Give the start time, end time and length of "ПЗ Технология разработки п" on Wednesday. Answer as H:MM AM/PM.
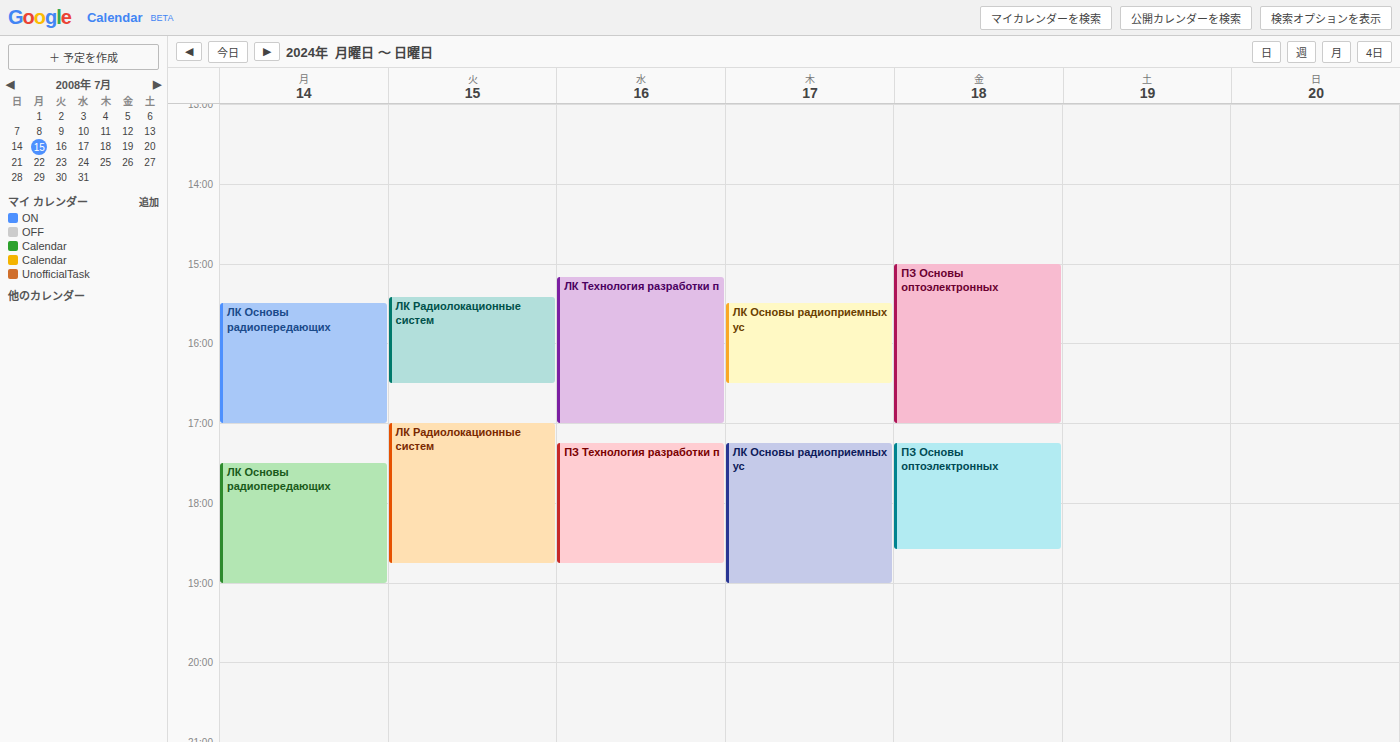
5:15 PM to 6:45 PM, 1 hour 30 minutes